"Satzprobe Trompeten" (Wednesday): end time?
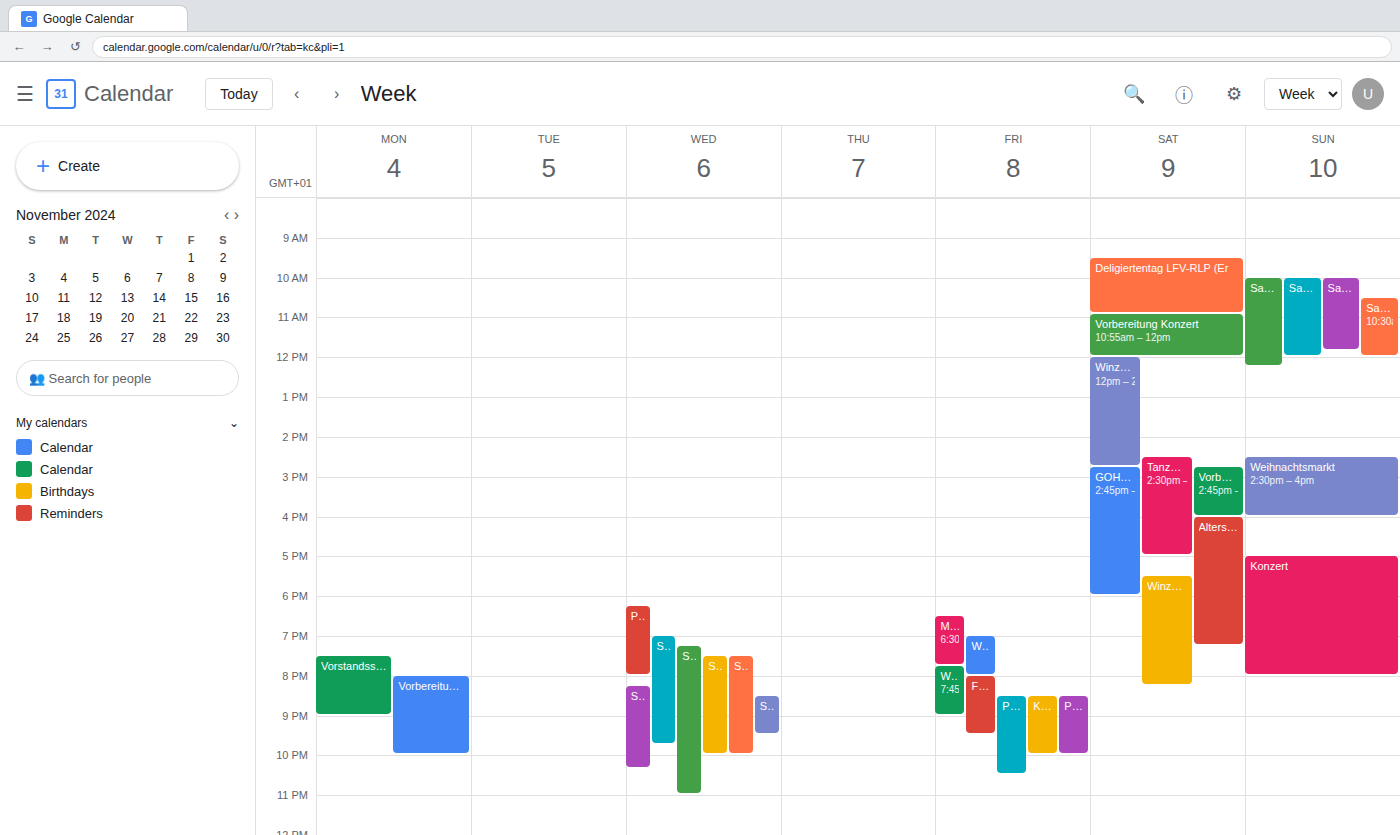
9:30 PM